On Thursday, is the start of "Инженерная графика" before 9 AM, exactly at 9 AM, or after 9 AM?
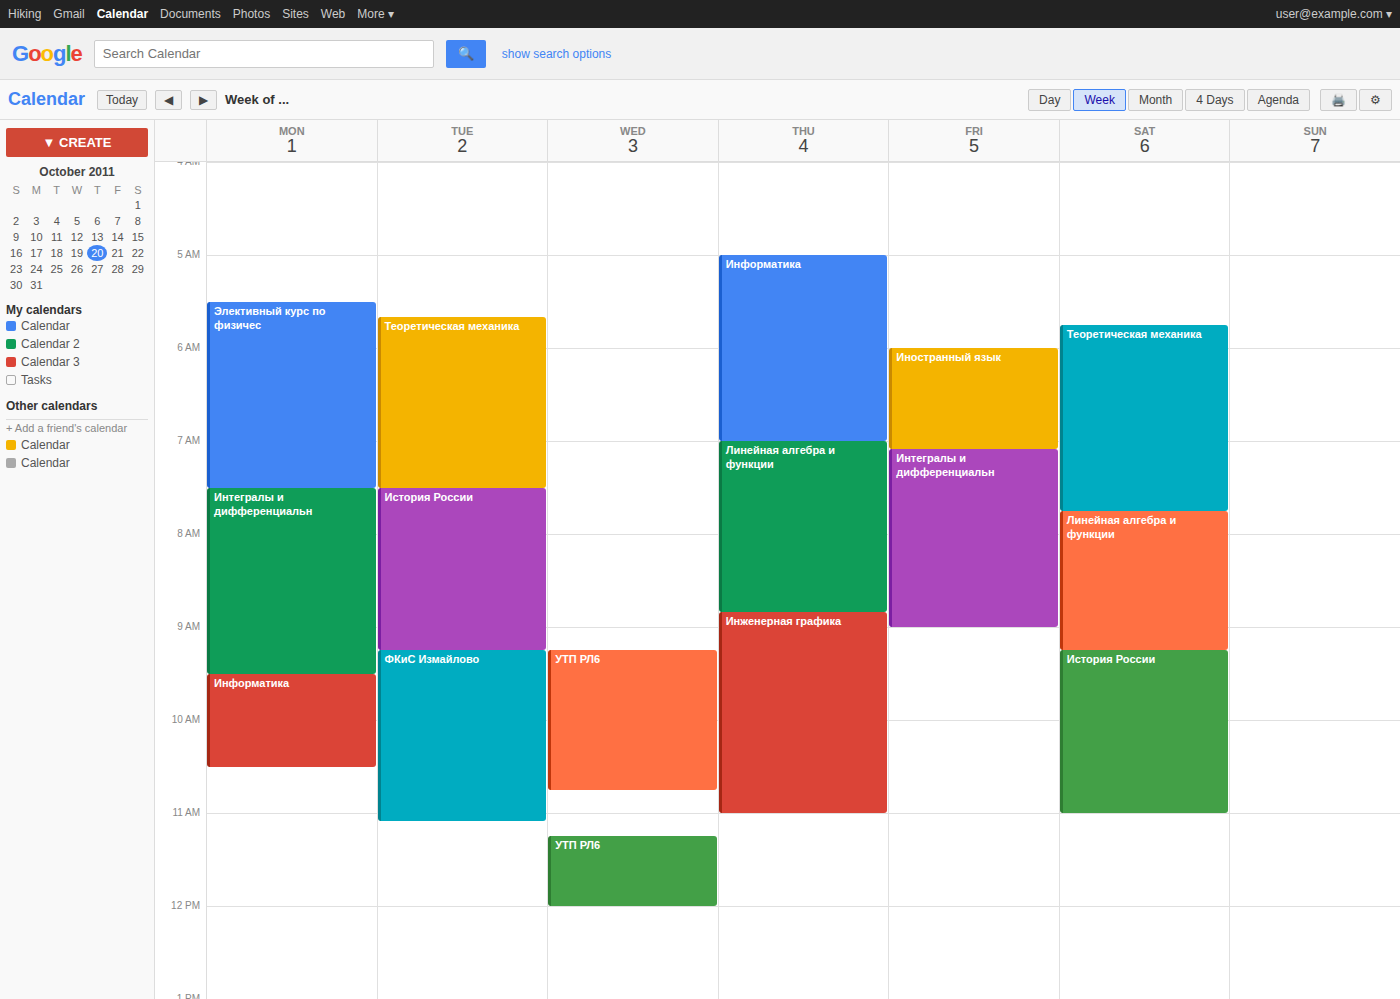
8:50 AM -- before 9 AM, 10 minutes above the 9 AM line.